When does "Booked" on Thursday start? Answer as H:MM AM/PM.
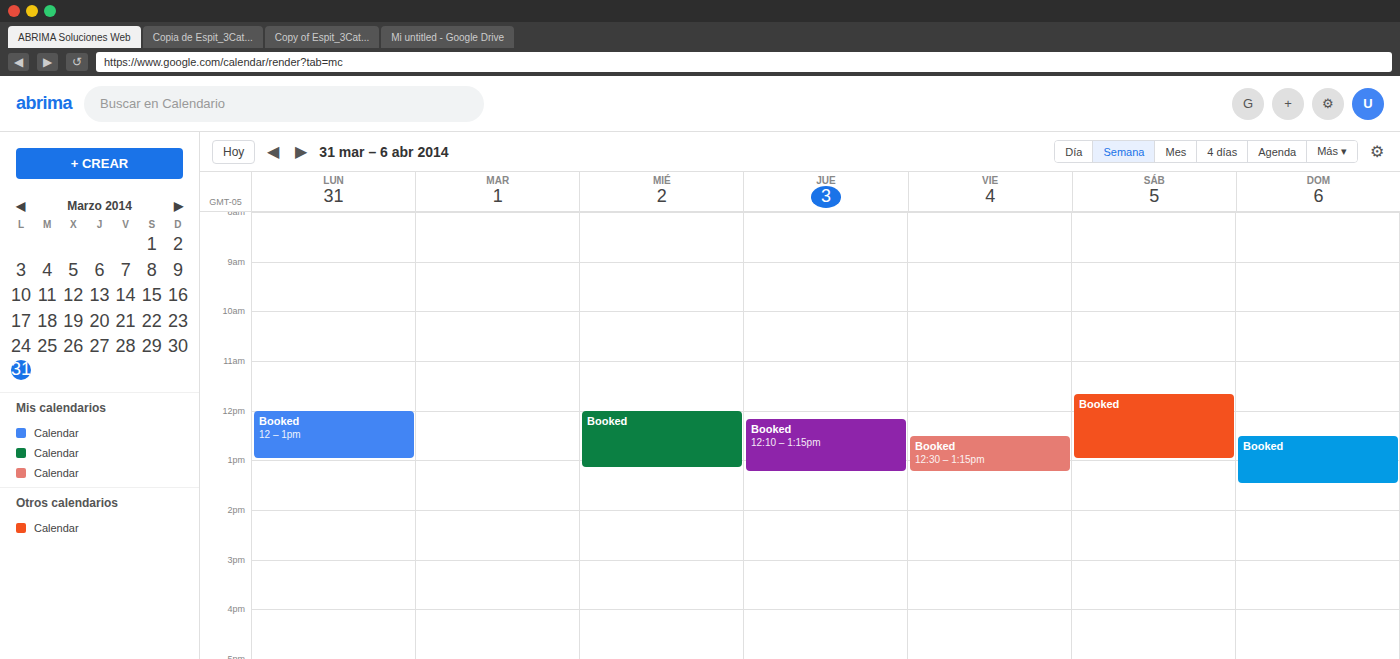
12:10 PM